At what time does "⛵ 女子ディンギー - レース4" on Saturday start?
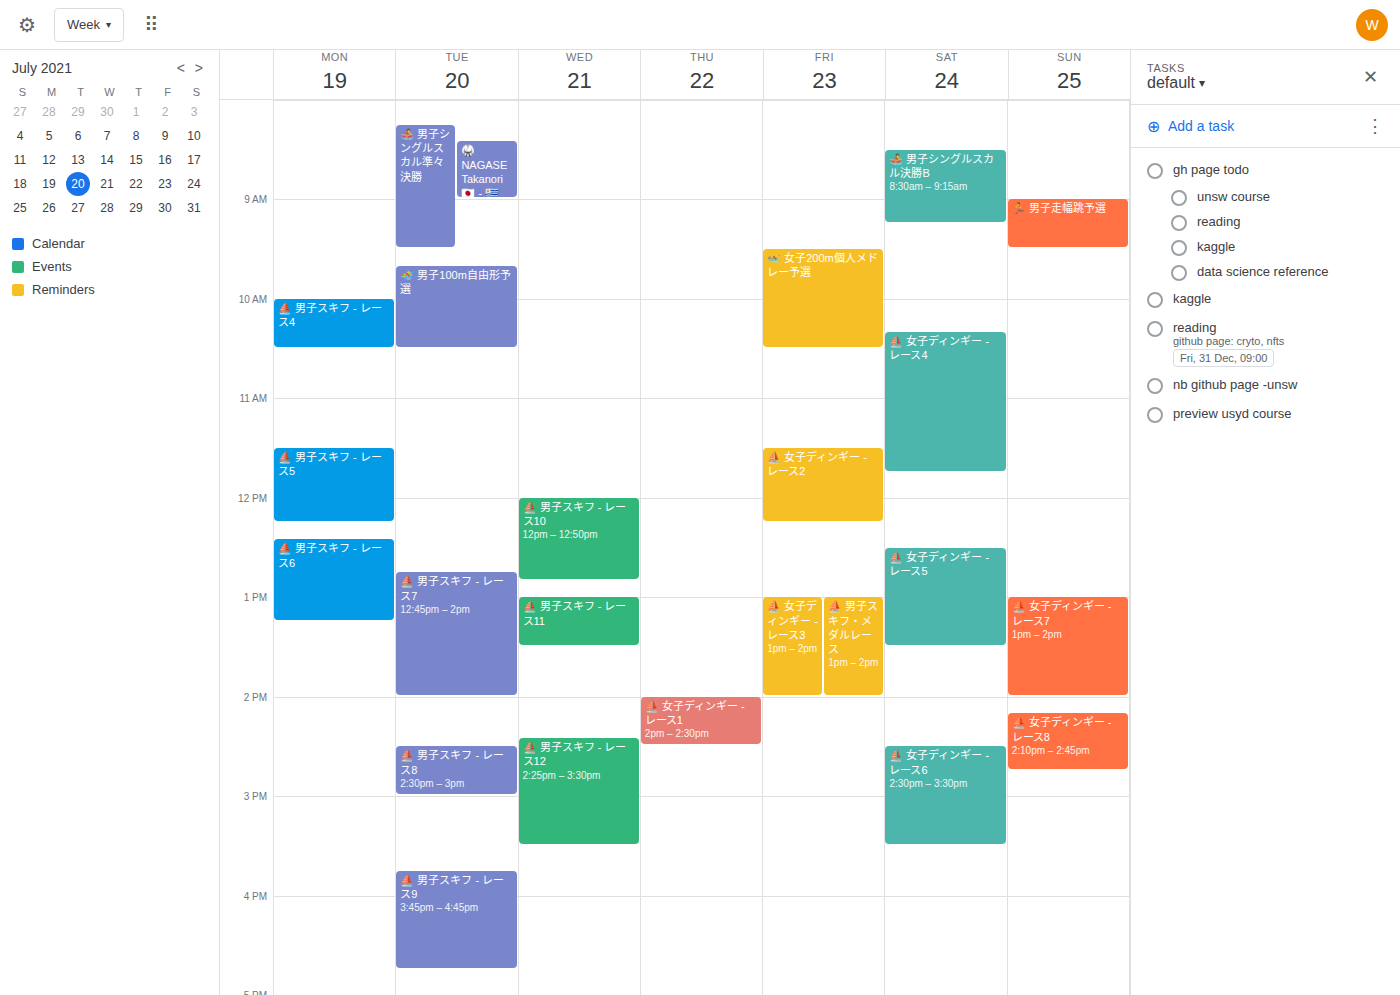
10:20 AM